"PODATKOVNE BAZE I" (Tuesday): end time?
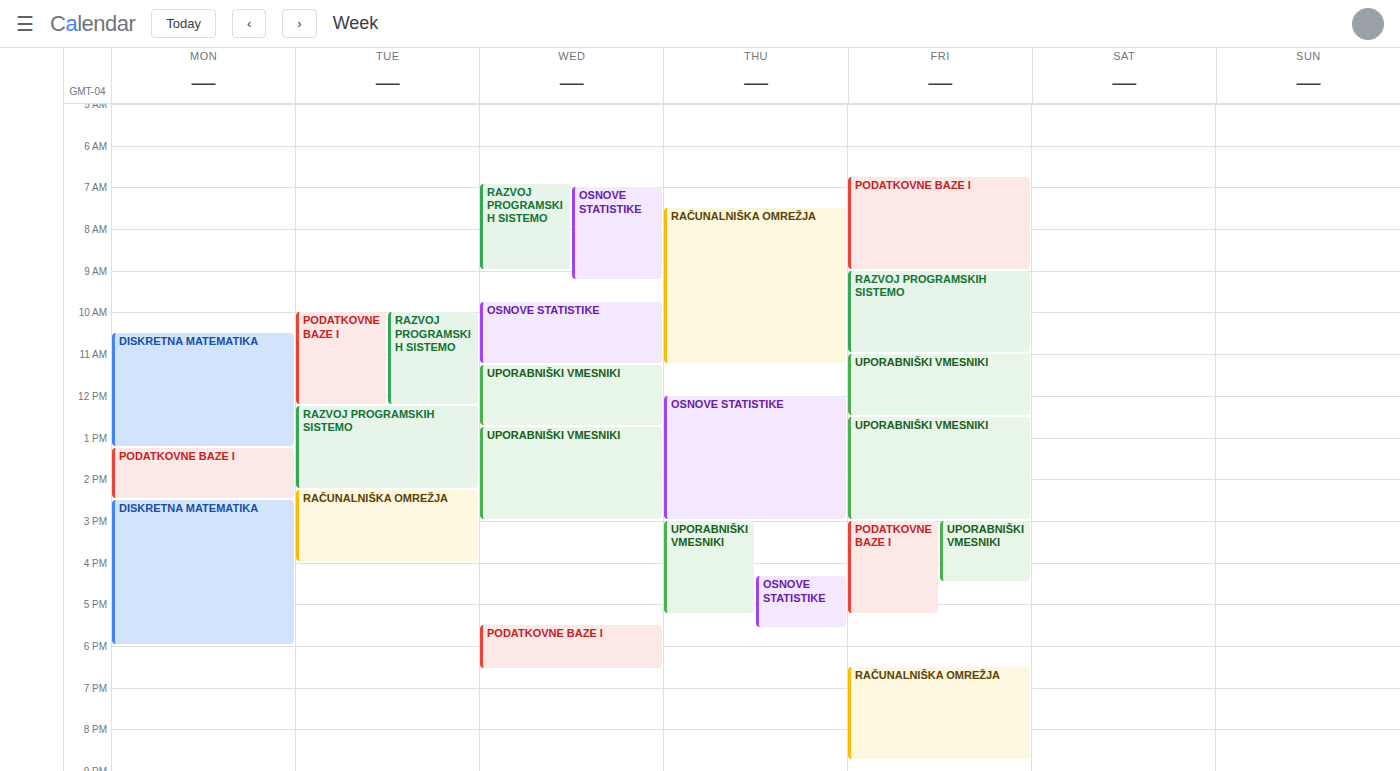
12:15 PM